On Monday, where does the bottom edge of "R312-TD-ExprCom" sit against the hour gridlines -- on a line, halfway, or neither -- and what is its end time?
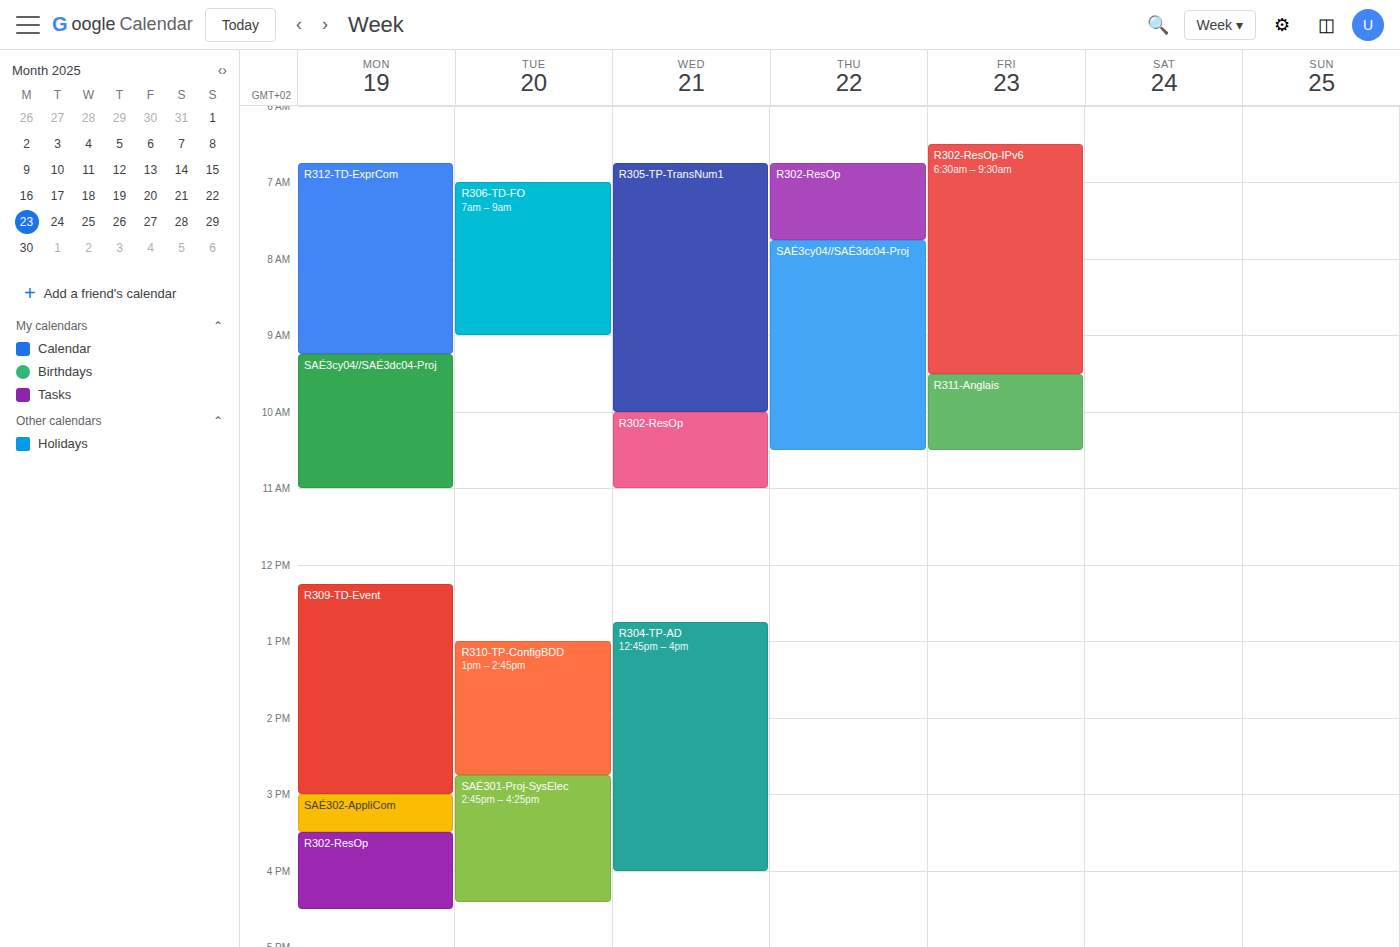
9:15 AM -- neither: a quarter of the way from the 9 AM line to the 10 AM line.